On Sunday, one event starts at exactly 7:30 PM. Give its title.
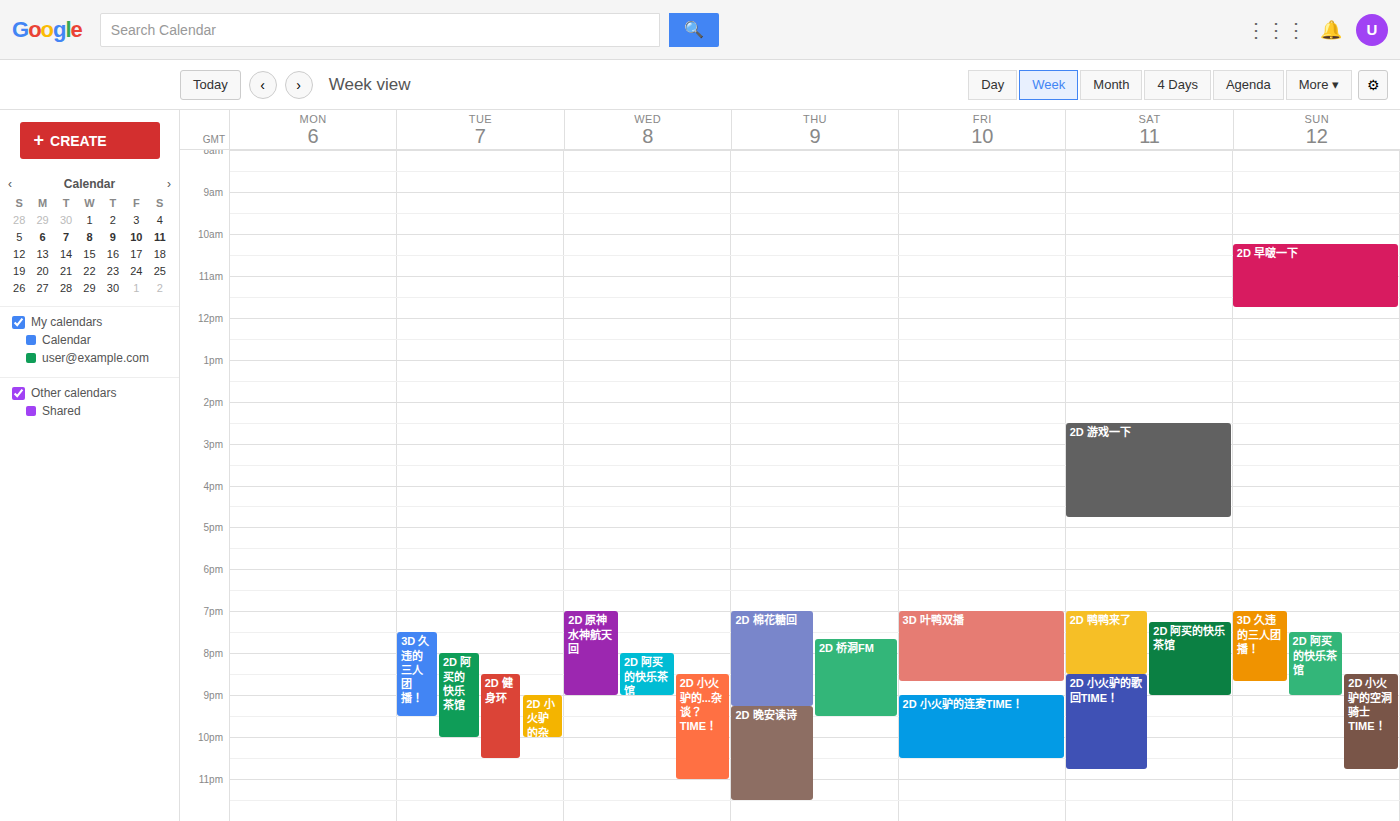
"2D 阿买的快乐茶馆"